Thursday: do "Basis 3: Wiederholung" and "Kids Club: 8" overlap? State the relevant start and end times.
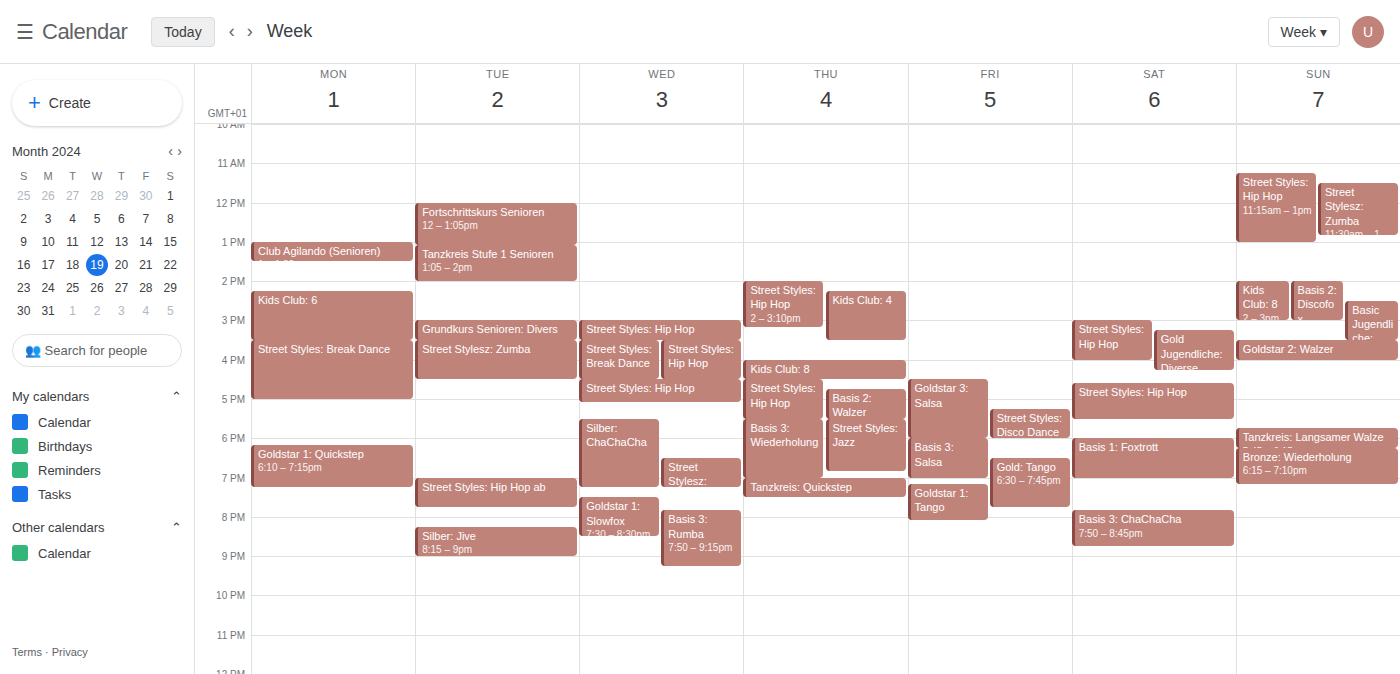
"Kids Club: 8" ends at 4:30 PM and "Basis 3: Wiederholung" starts at 5:30 PM -- no overlap.